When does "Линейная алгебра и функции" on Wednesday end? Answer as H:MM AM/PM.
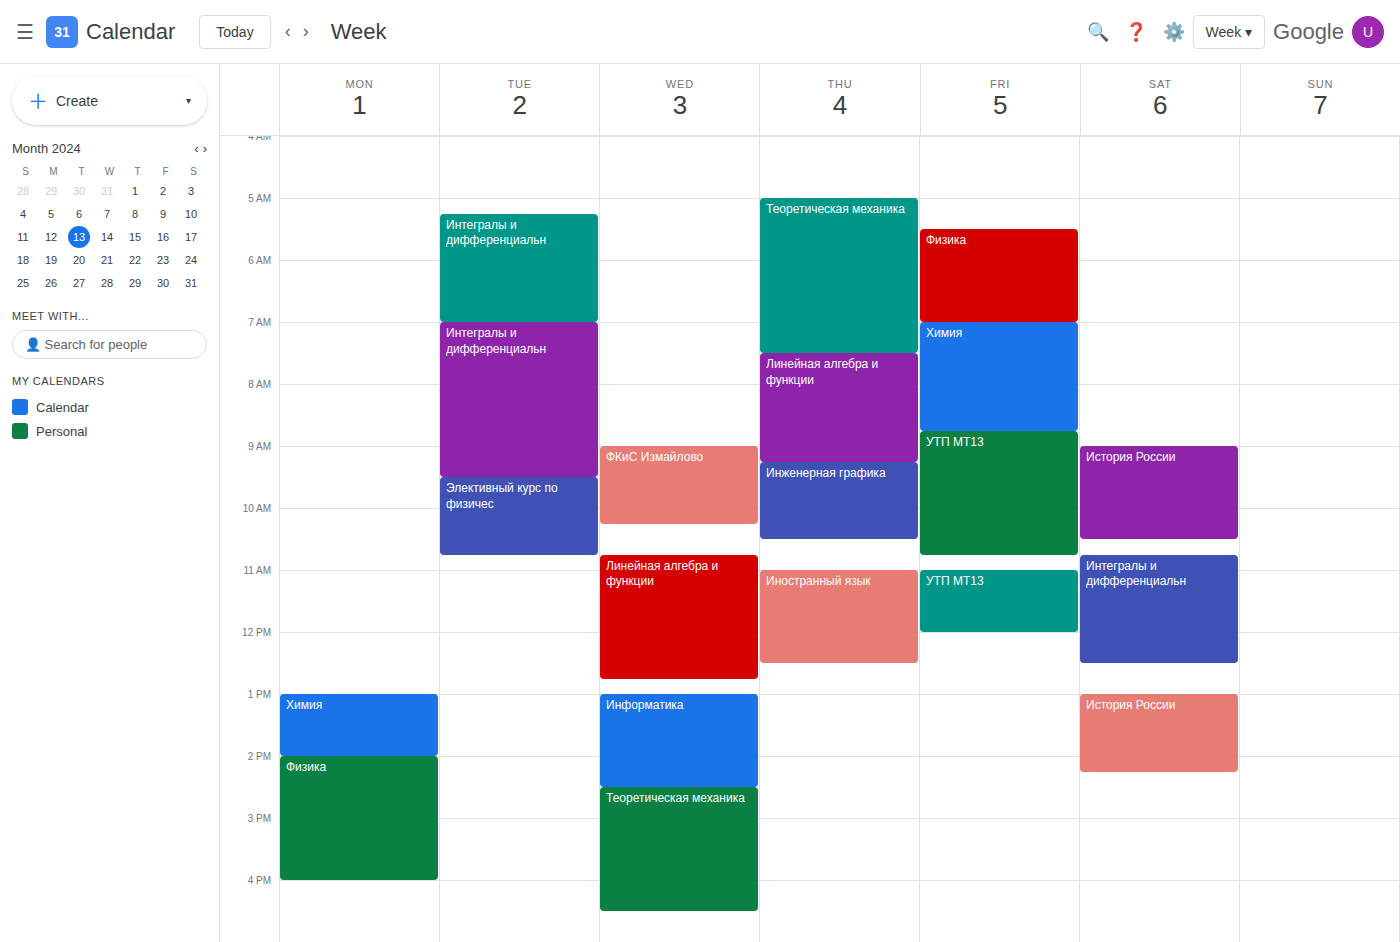
12:45 PM